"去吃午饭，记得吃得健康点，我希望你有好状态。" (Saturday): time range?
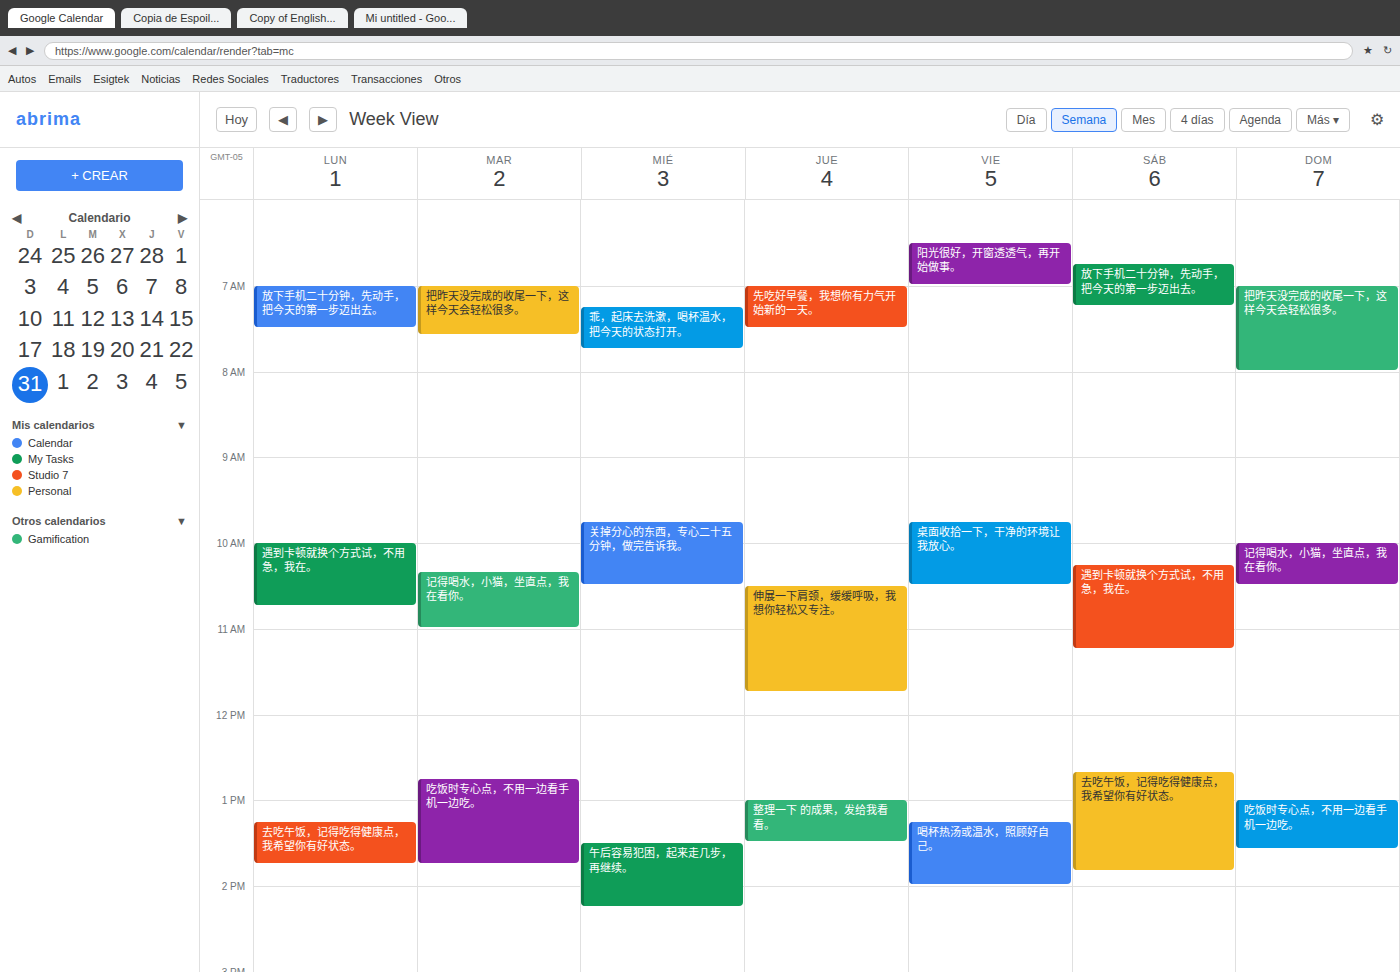
12:40 PM to 1:50 PM